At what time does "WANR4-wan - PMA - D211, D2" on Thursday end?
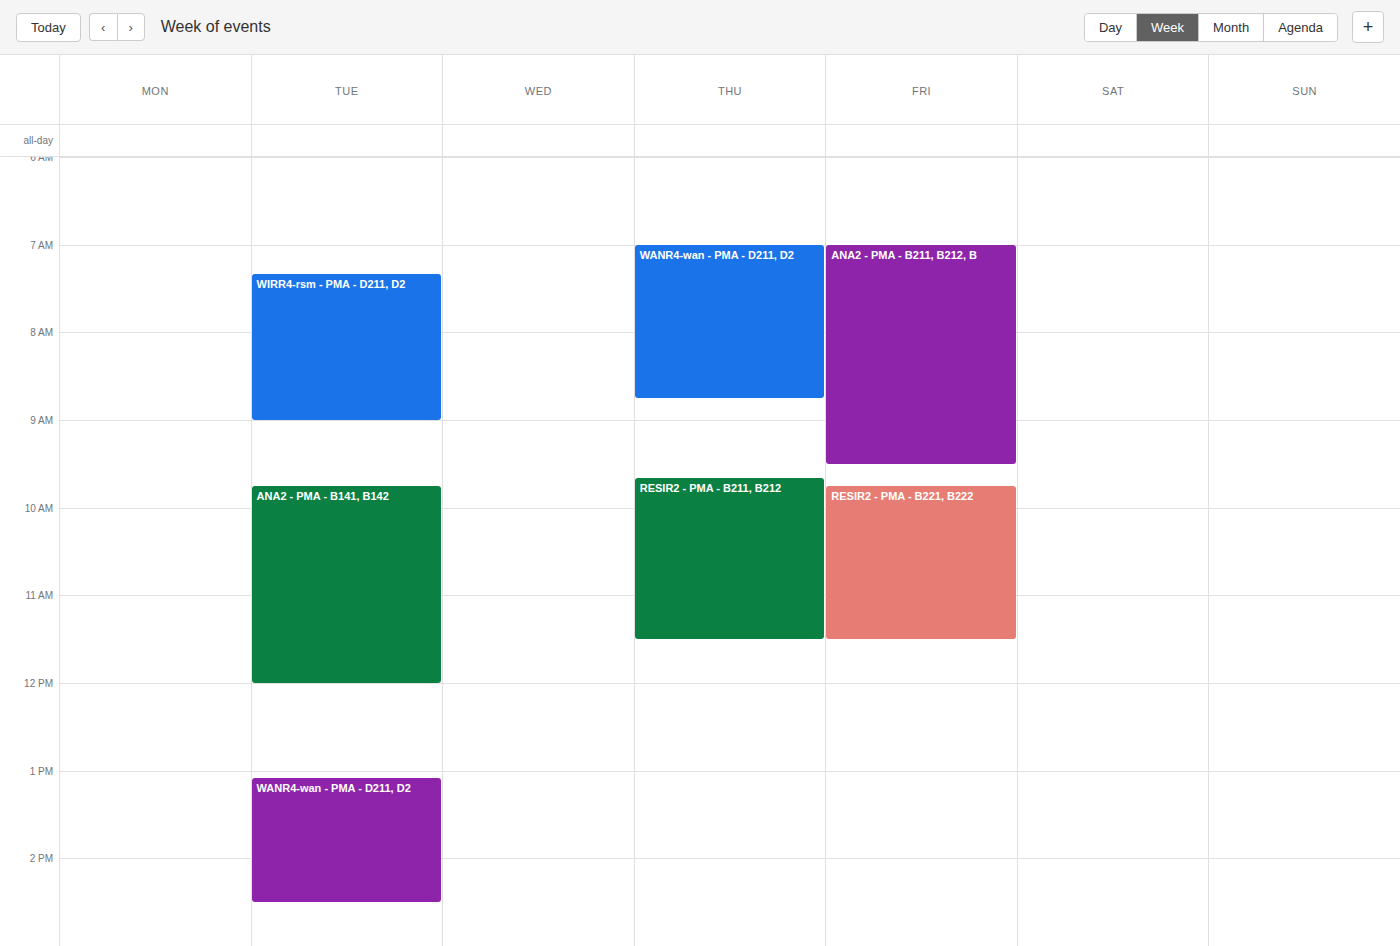
8:45 AM